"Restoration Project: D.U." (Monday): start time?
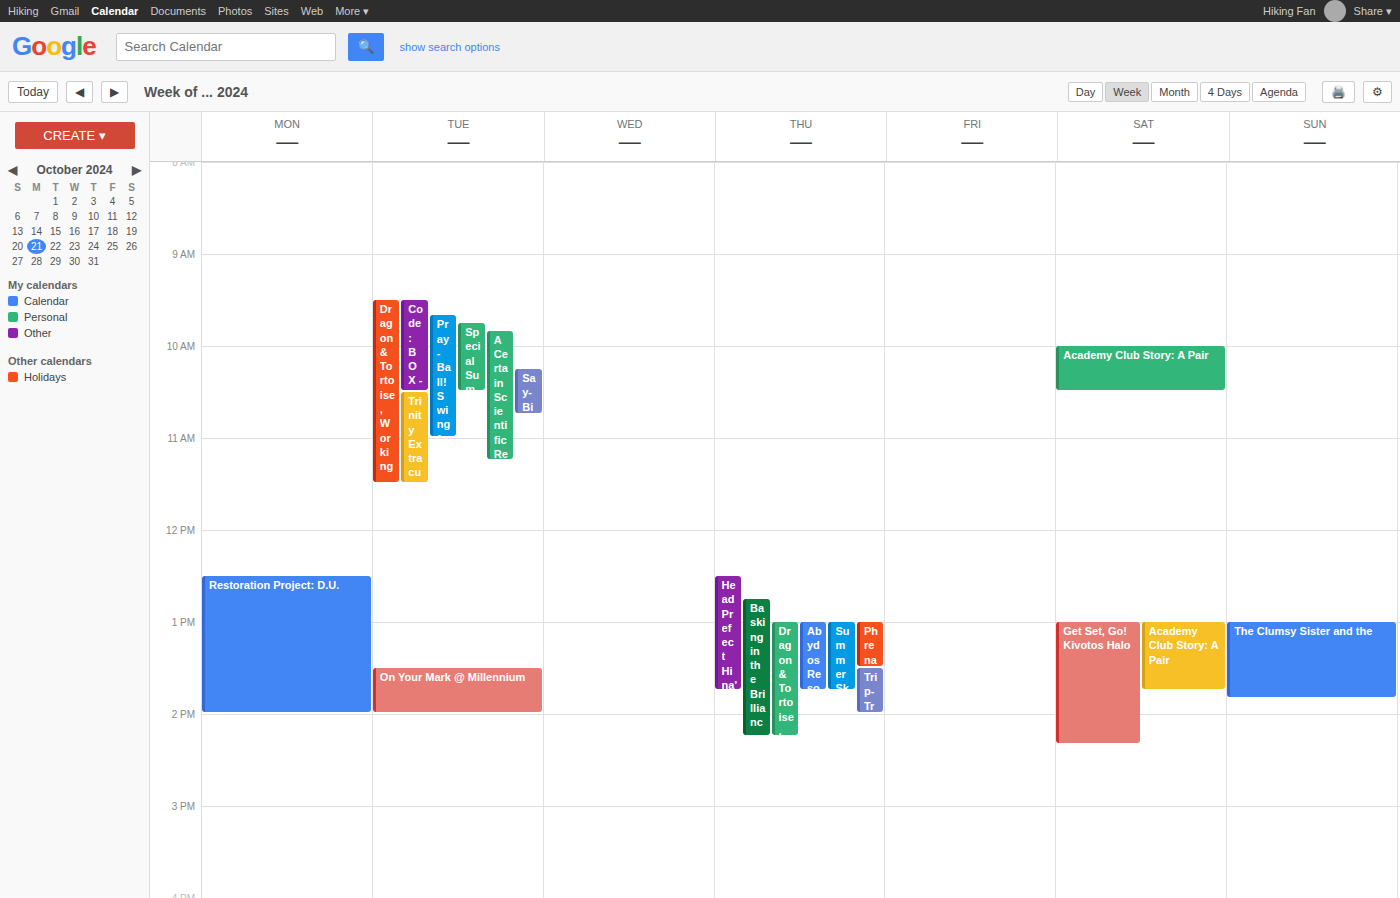
12:30 PM